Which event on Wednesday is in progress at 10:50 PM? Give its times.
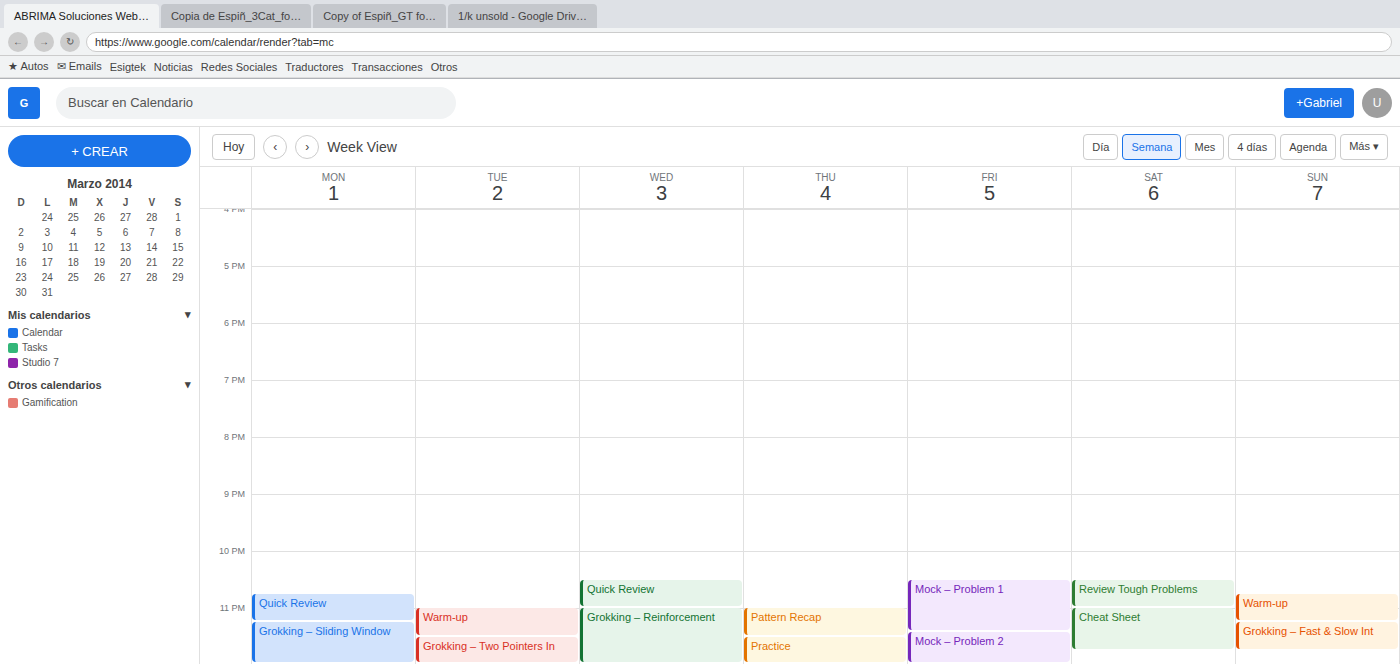
"Quick Review", 10:30 PM to 11:00 PM